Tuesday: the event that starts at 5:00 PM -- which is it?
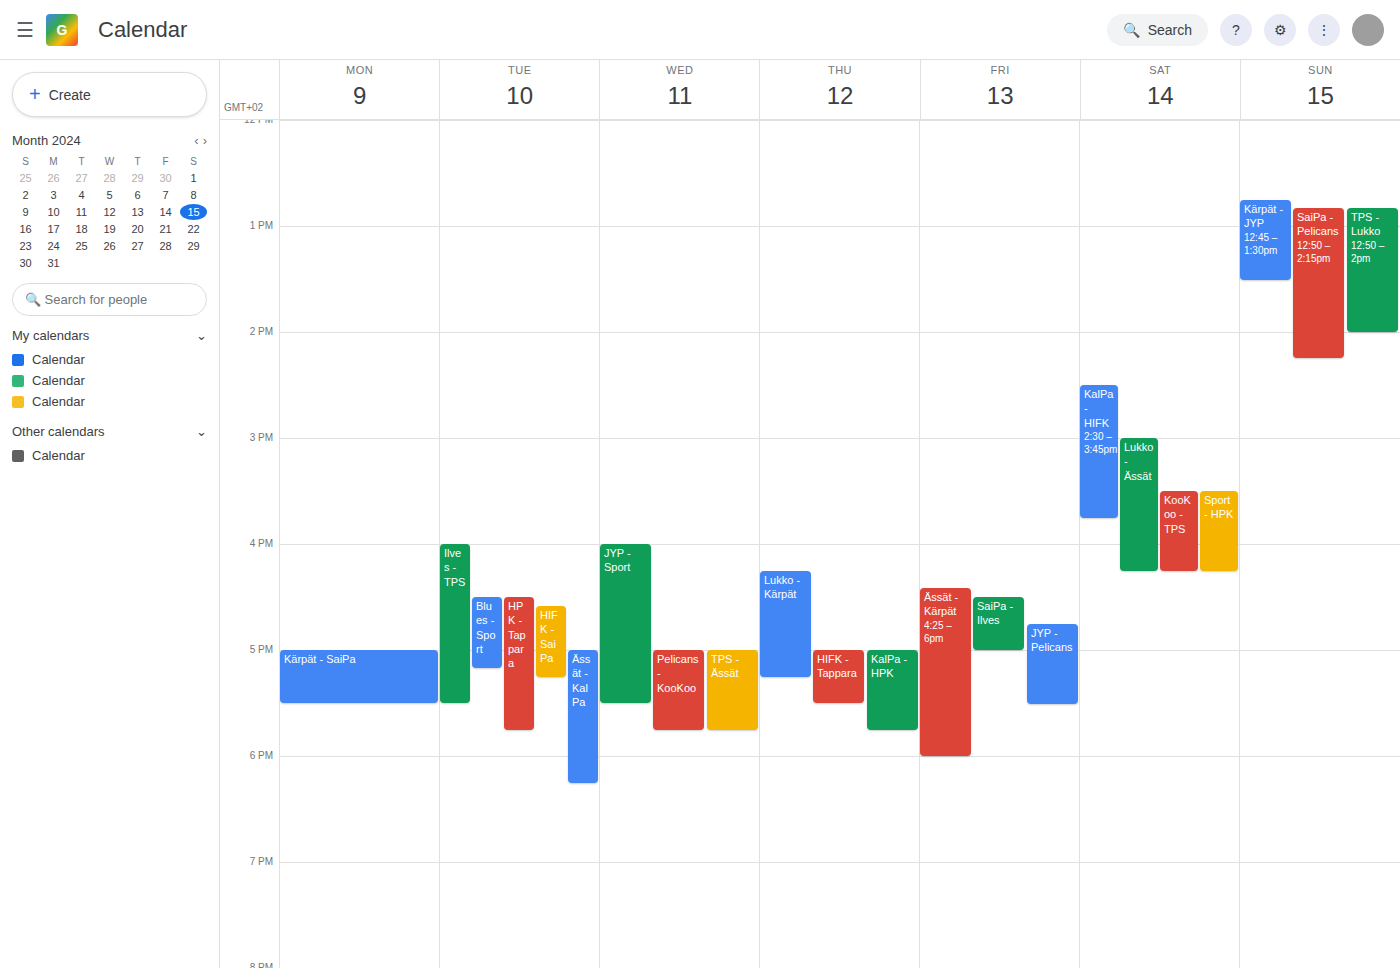
"Ässät - KalPa"